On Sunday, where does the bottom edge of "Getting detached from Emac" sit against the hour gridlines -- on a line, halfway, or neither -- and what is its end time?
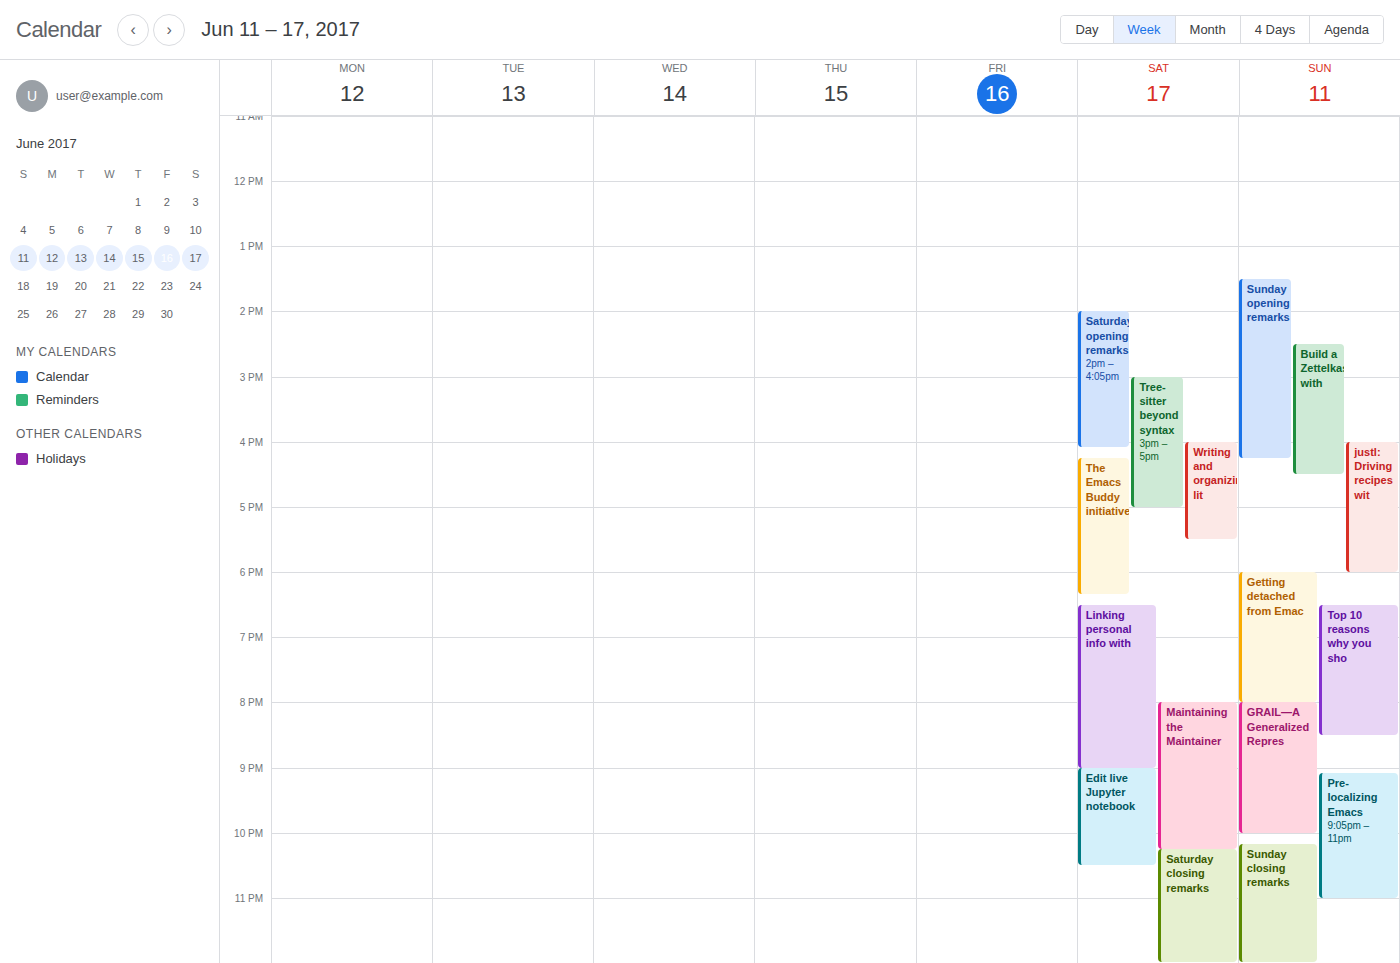
8:00 PM -- exactly on the 8 PM line.